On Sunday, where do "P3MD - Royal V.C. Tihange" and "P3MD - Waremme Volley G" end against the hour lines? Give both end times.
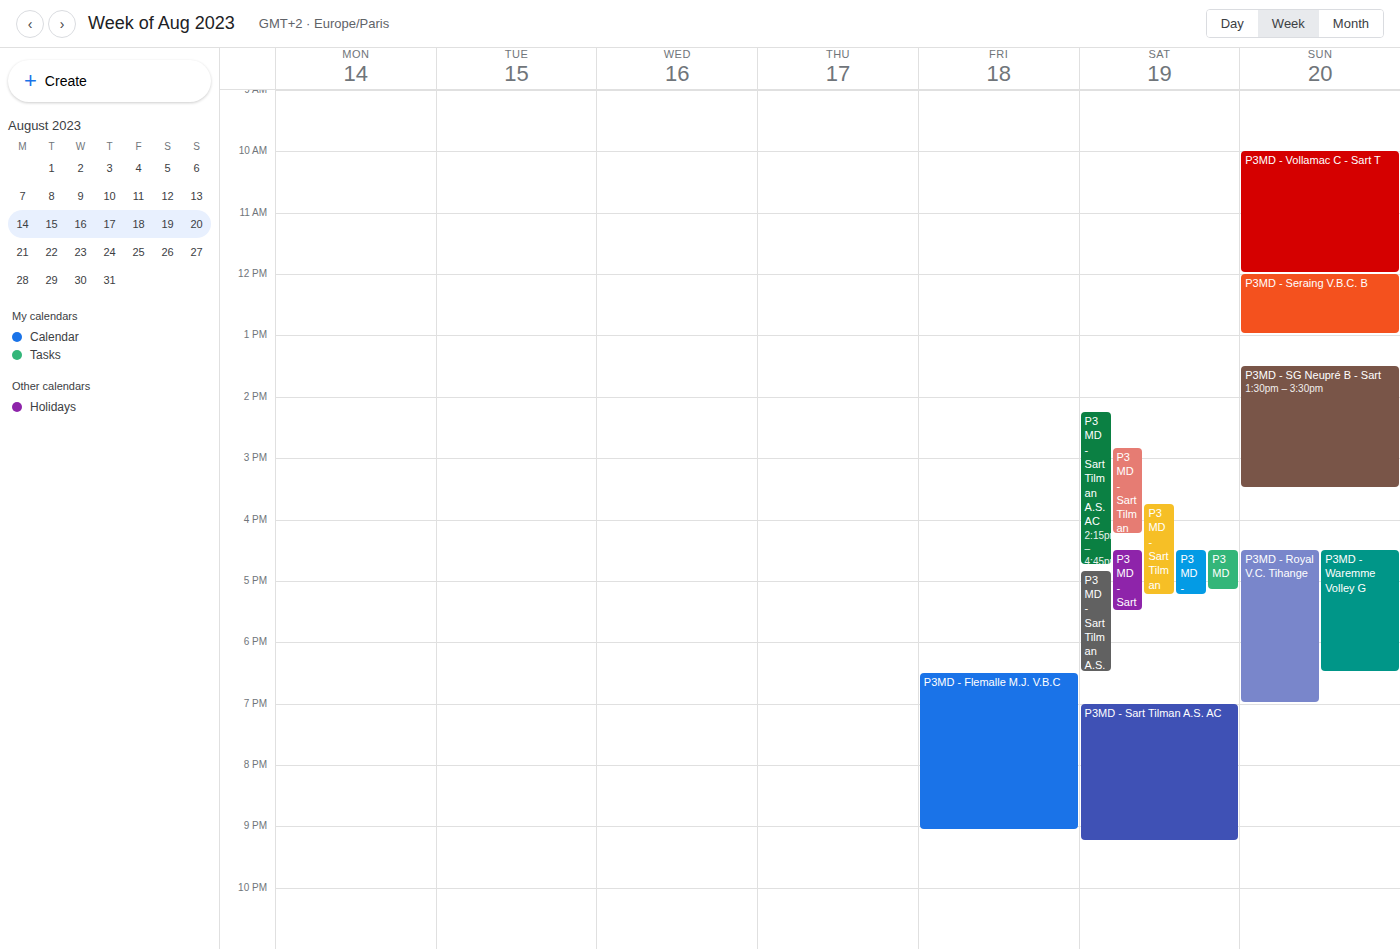
"P3MD - Royal V.C. Tihange": 7:00 PM, exactly on the 7 PM line. "P3MD - Waremme Volley G": 6:30 PM, halfway between the 6 PM and 7 PM lines.